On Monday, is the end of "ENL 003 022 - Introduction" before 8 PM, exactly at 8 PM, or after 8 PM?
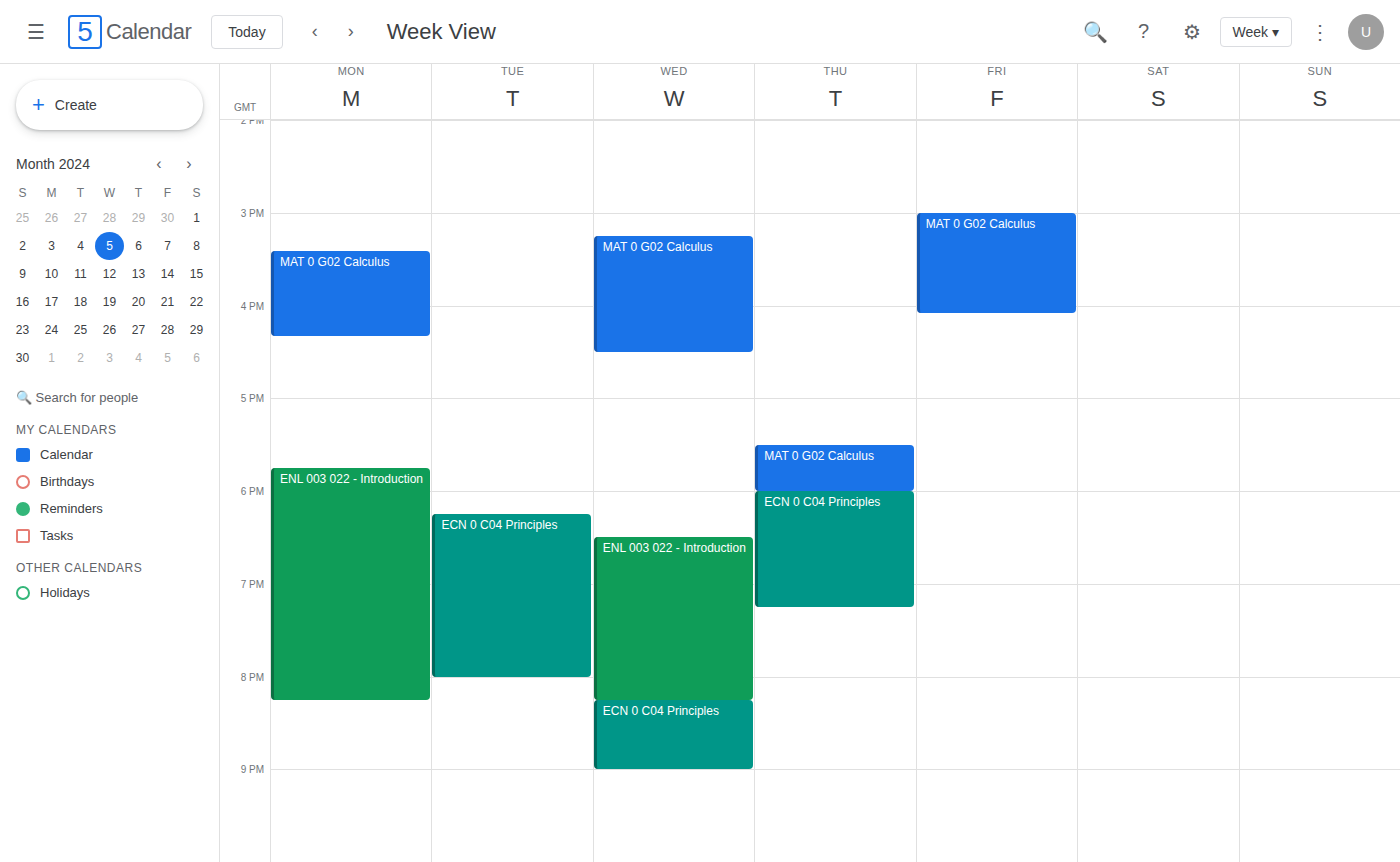
8:15 PM -- after 8 PM, 15 minutes below the 8 PM line.